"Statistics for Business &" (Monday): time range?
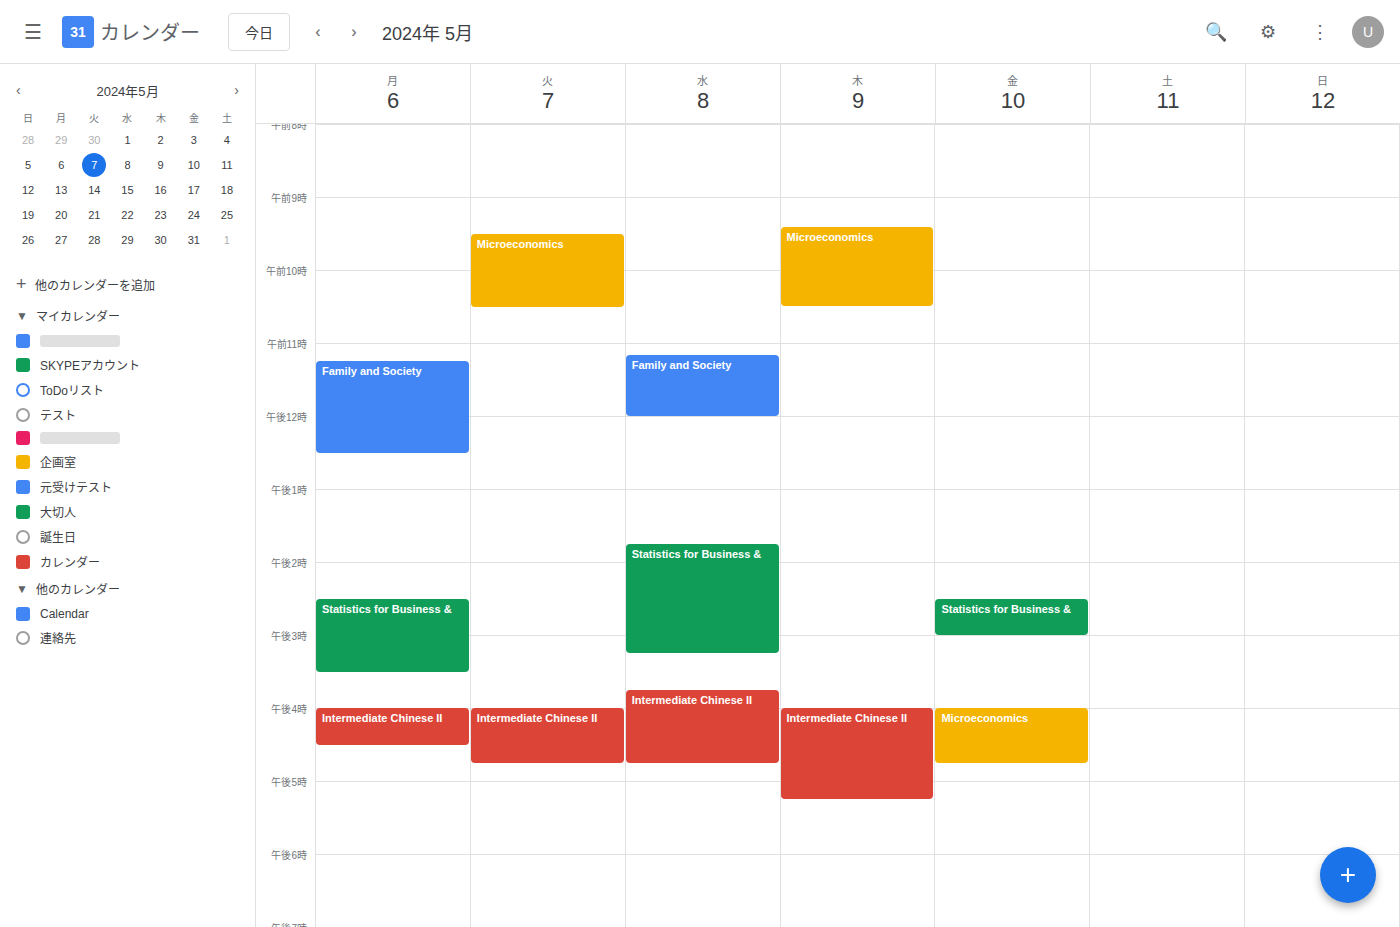
2:30 PM to 3:30 PM